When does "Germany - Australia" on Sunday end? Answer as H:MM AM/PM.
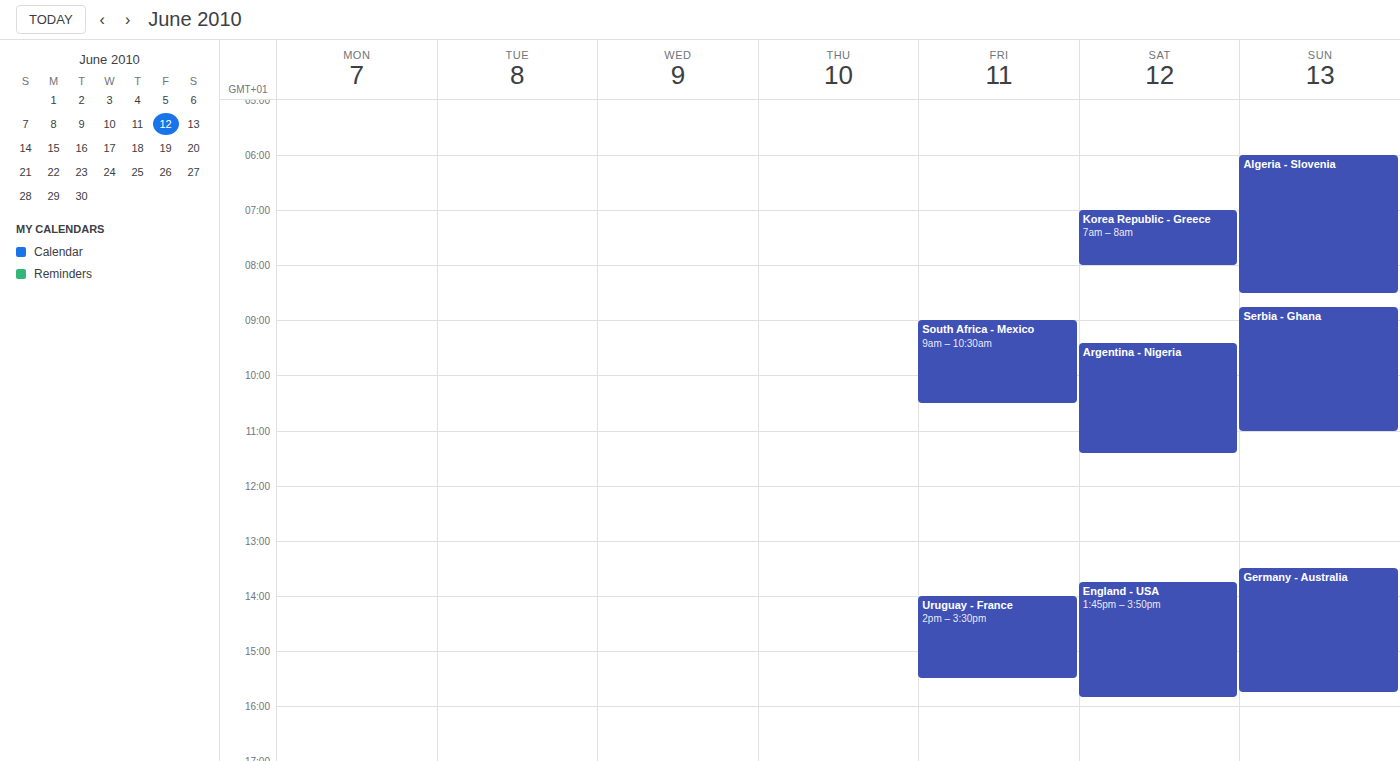
3:45 PM